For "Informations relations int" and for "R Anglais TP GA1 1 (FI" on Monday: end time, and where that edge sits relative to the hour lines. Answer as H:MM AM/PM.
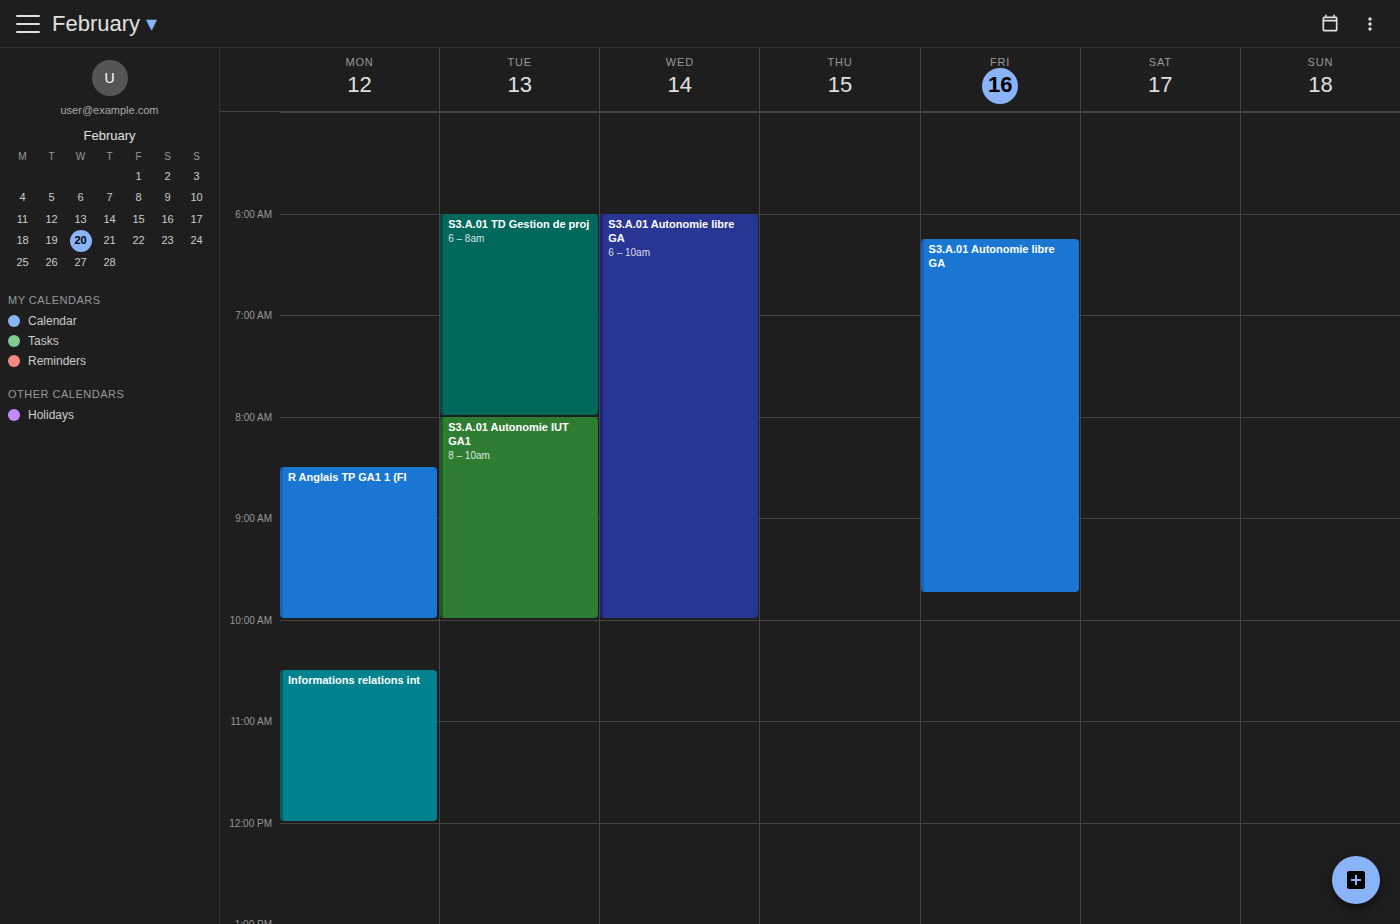
"Informations relations int": 12:00 PM, exactly on the 12 PM line. "R Anglais TP GA1 1 (FI": 10:00 AM, exactly on the 10 AM line.